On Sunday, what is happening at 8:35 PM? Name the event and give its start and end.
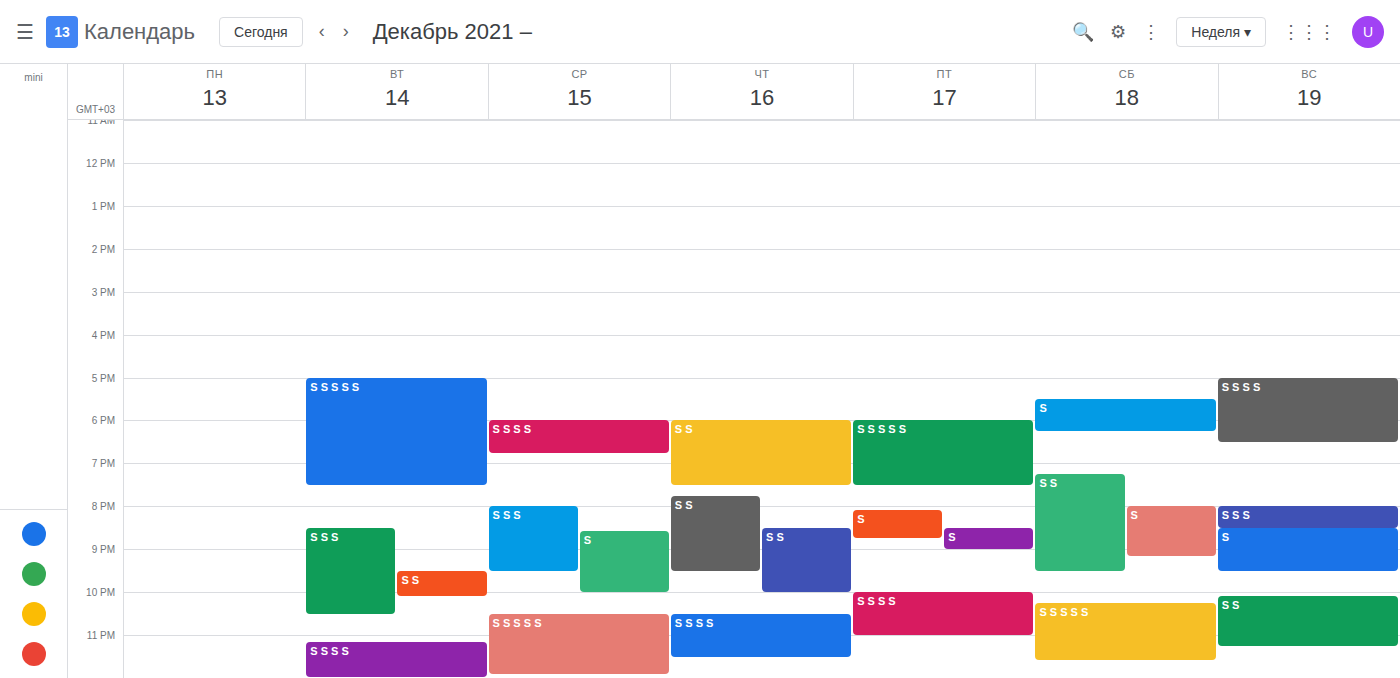
"S", 8:30 PM to 9:30 PM